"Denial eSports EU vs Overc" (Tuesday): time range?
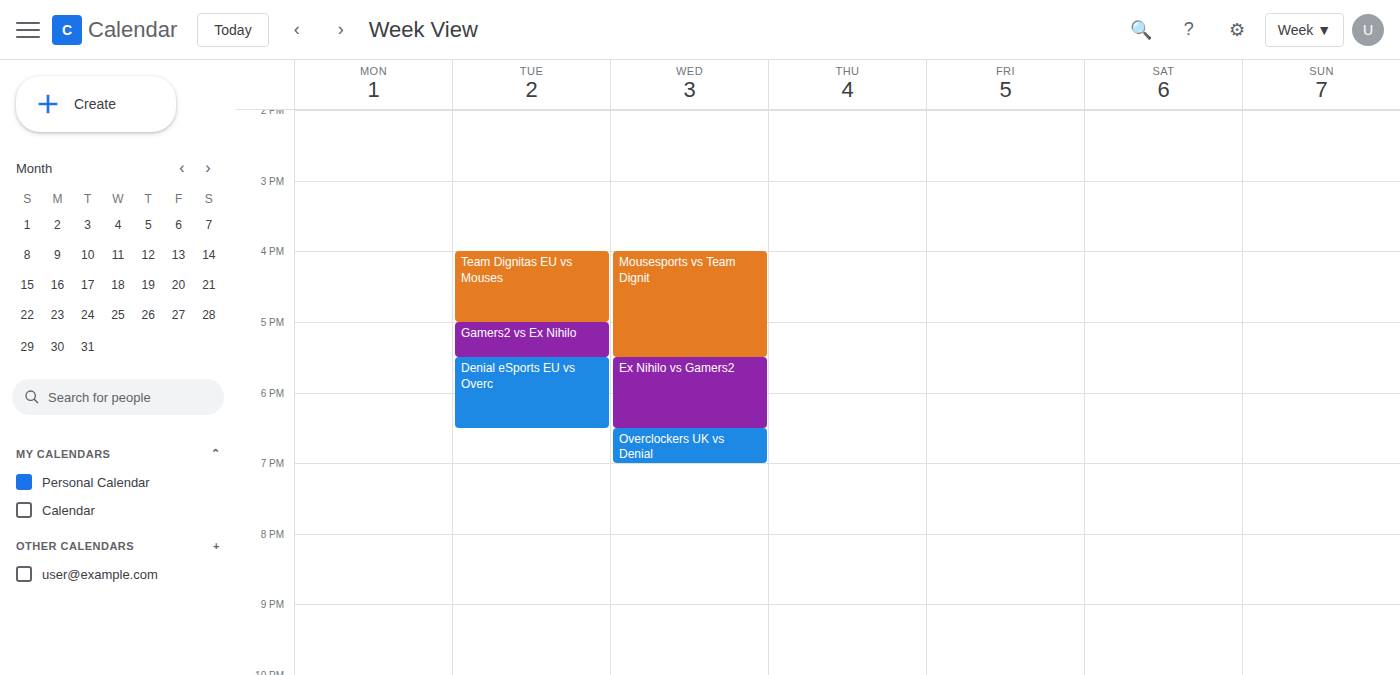
5:30 PM to 6:30 PM